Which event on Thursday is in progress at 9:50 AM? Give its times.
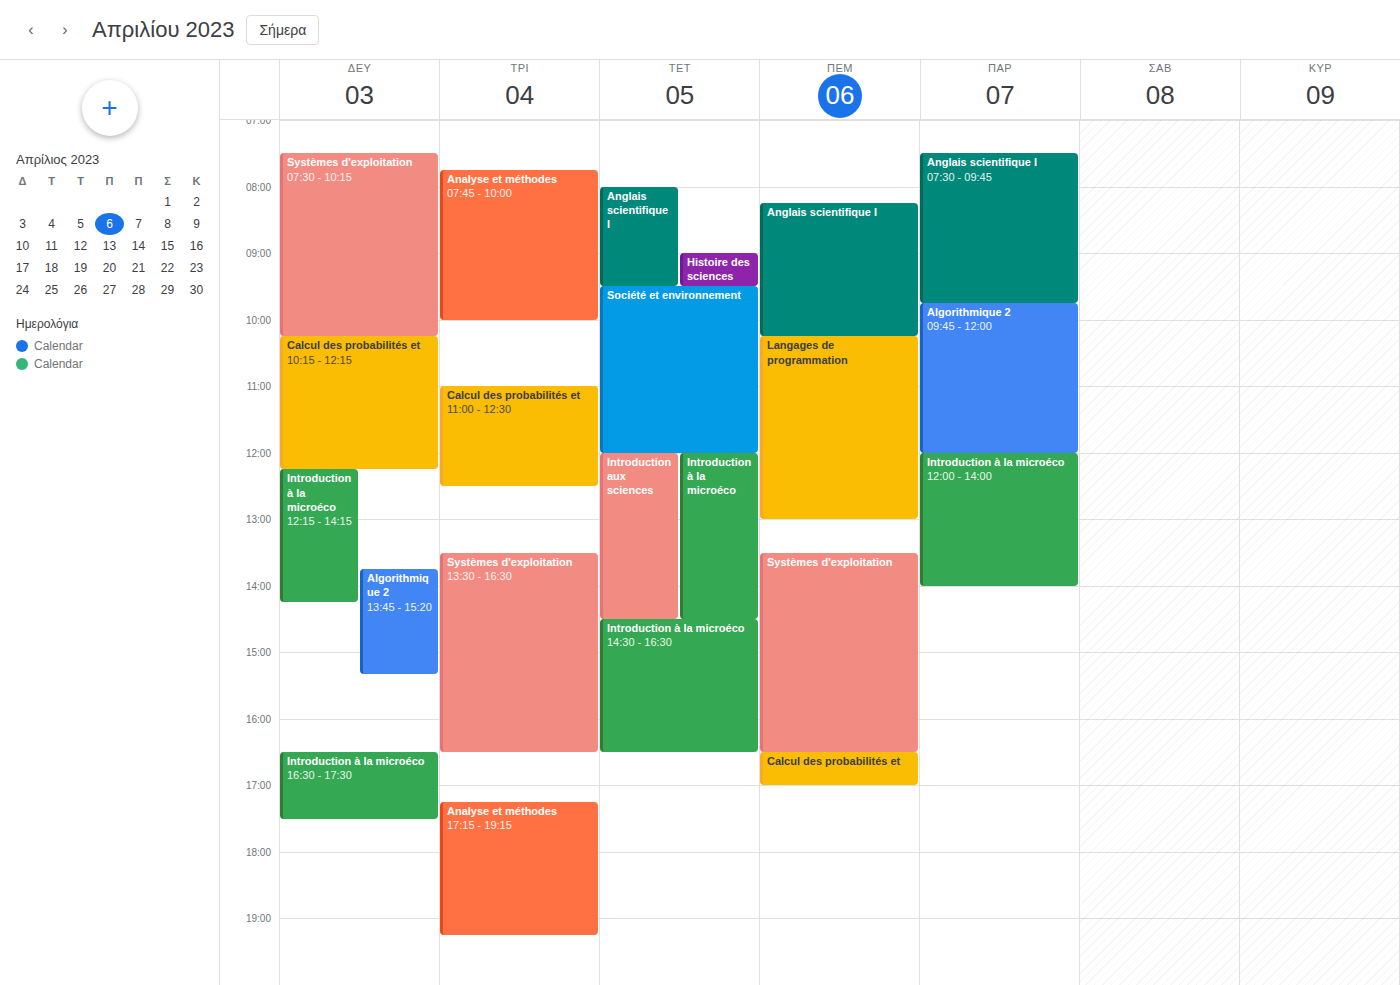
"Anglais scientifique I", 8:15 AM to 10:15 AM